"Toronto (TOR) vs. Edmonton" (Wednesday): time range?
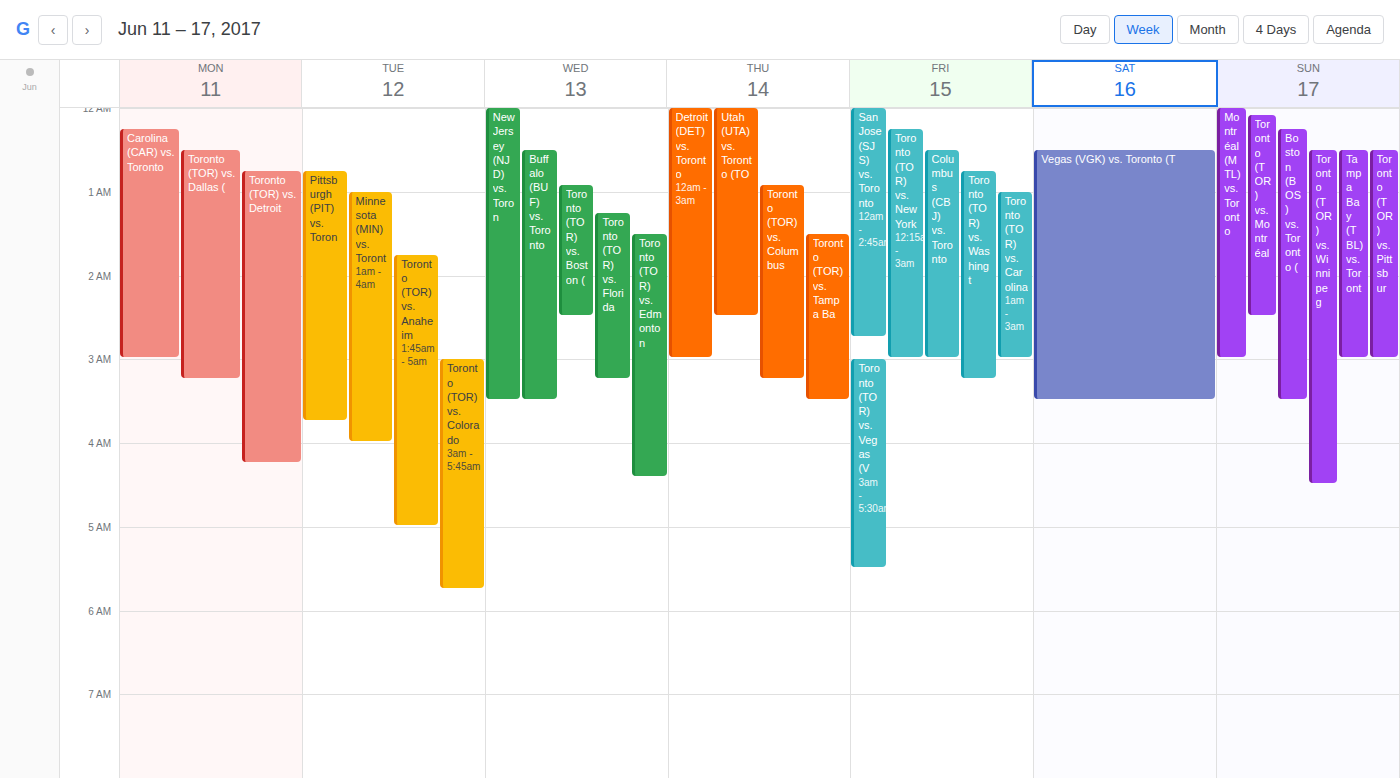
1:30 AM to 4:25 AM